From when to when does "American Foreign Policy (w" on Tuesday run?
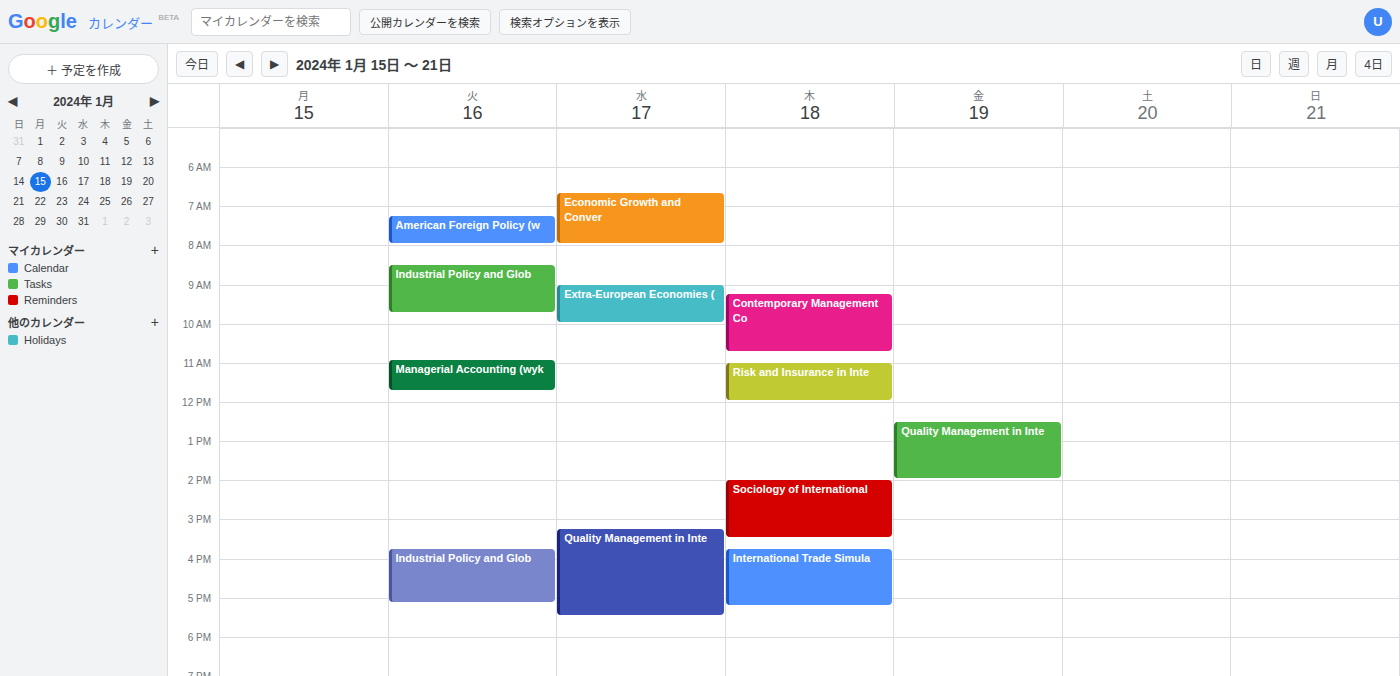
07:15 to 08:00